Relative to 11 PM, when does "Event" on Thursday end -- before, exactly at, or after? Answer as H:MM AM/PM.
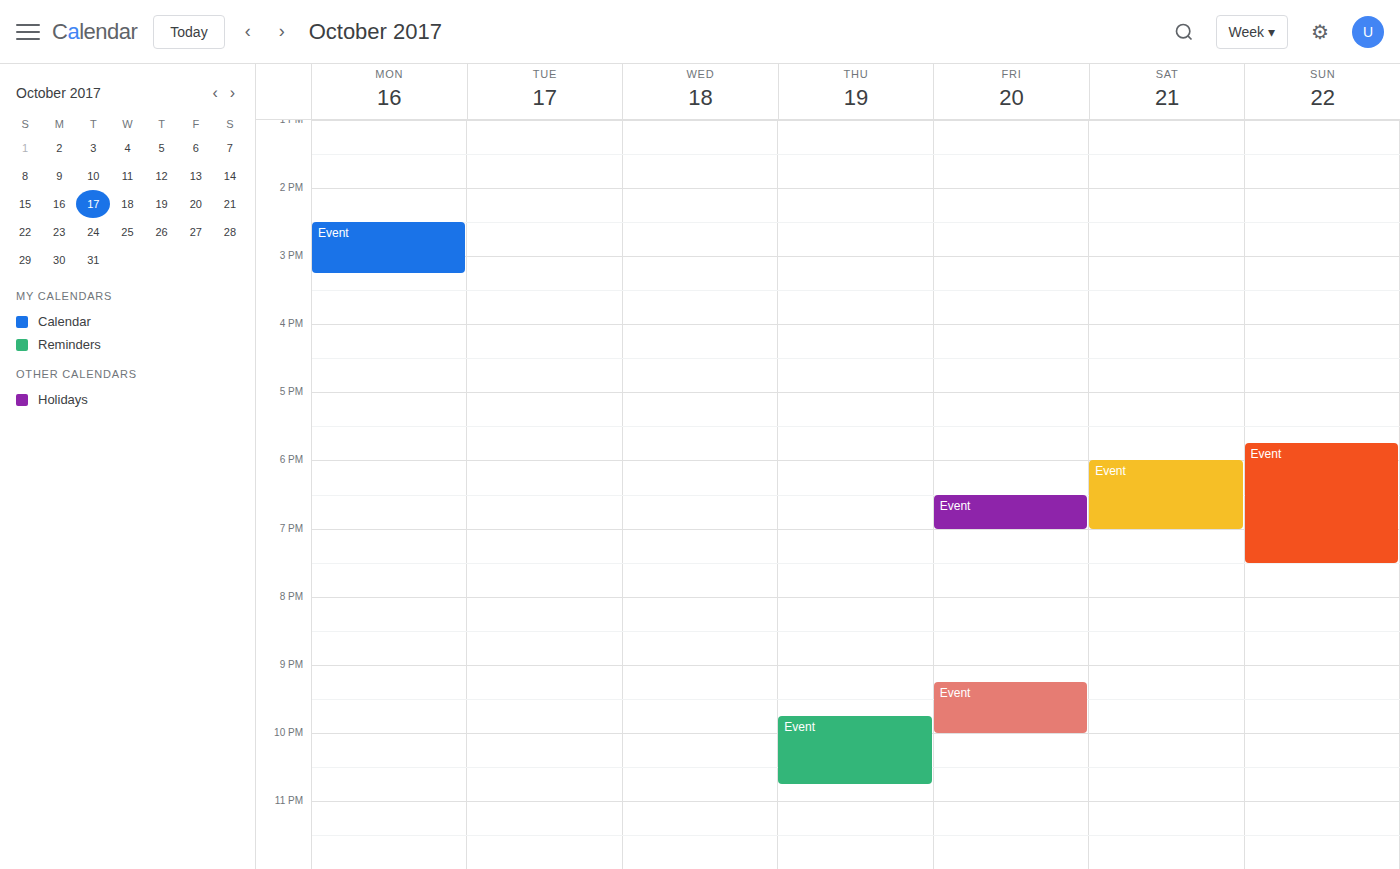
10:45 PM -- before 11 PM, 15 minutes above the 11 PM line.